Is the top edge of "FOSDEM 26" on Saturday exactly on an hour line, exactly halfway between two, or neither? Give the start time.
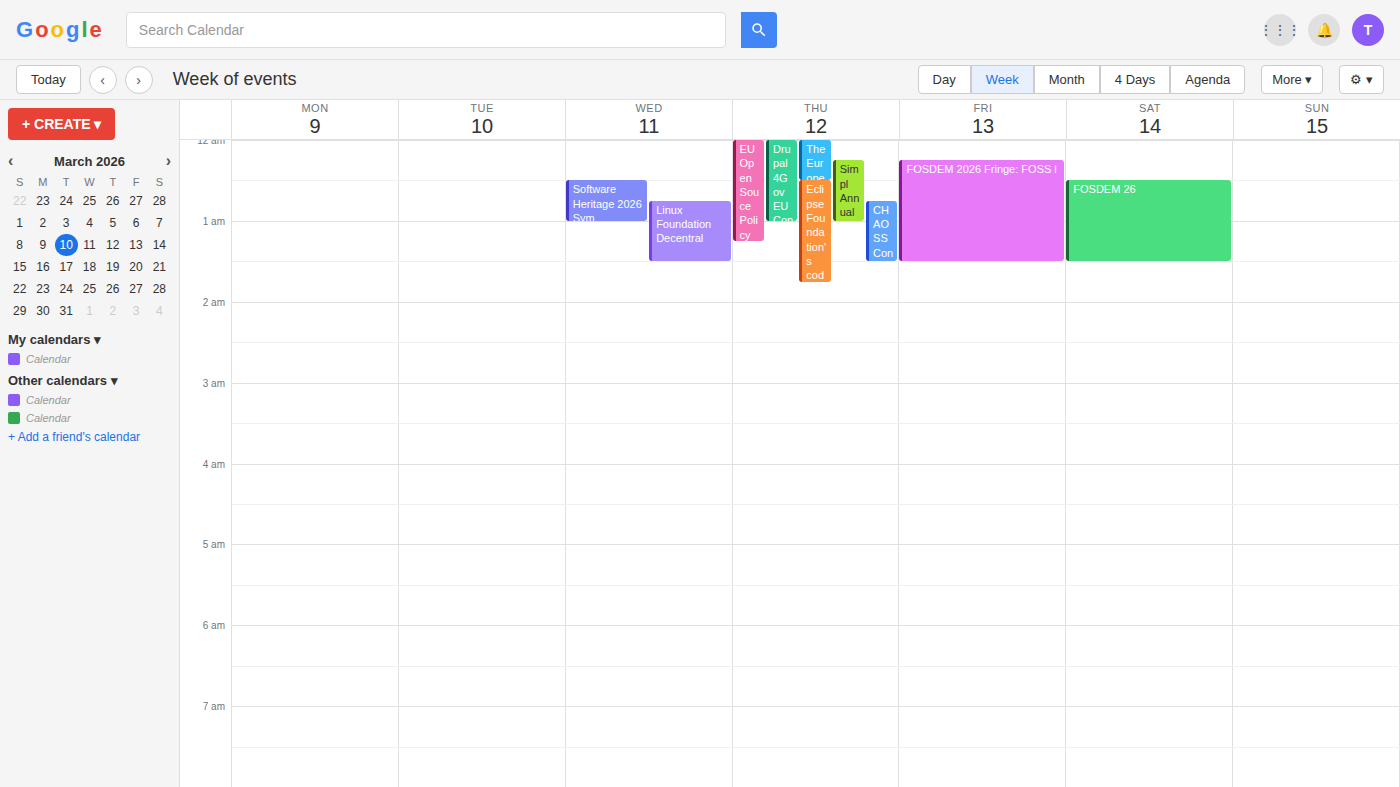
00:30 -- halfway between the 00:00 and 01:00 lines.